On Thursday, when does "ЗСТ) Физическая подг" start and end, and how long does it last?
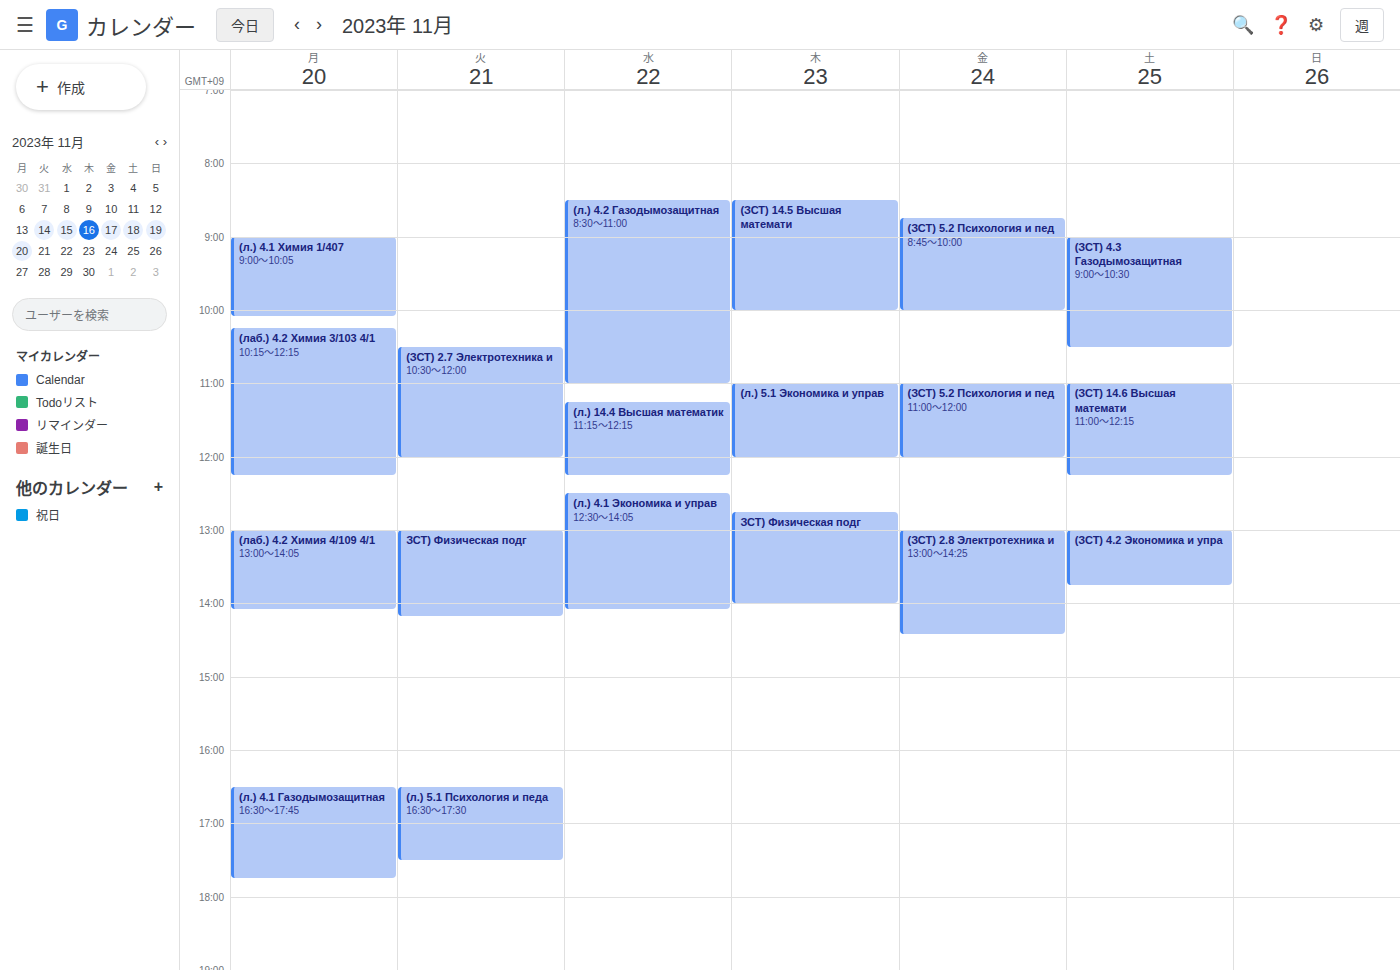
12:45 PM to 2:00 PM, 1 hour 15 minutes